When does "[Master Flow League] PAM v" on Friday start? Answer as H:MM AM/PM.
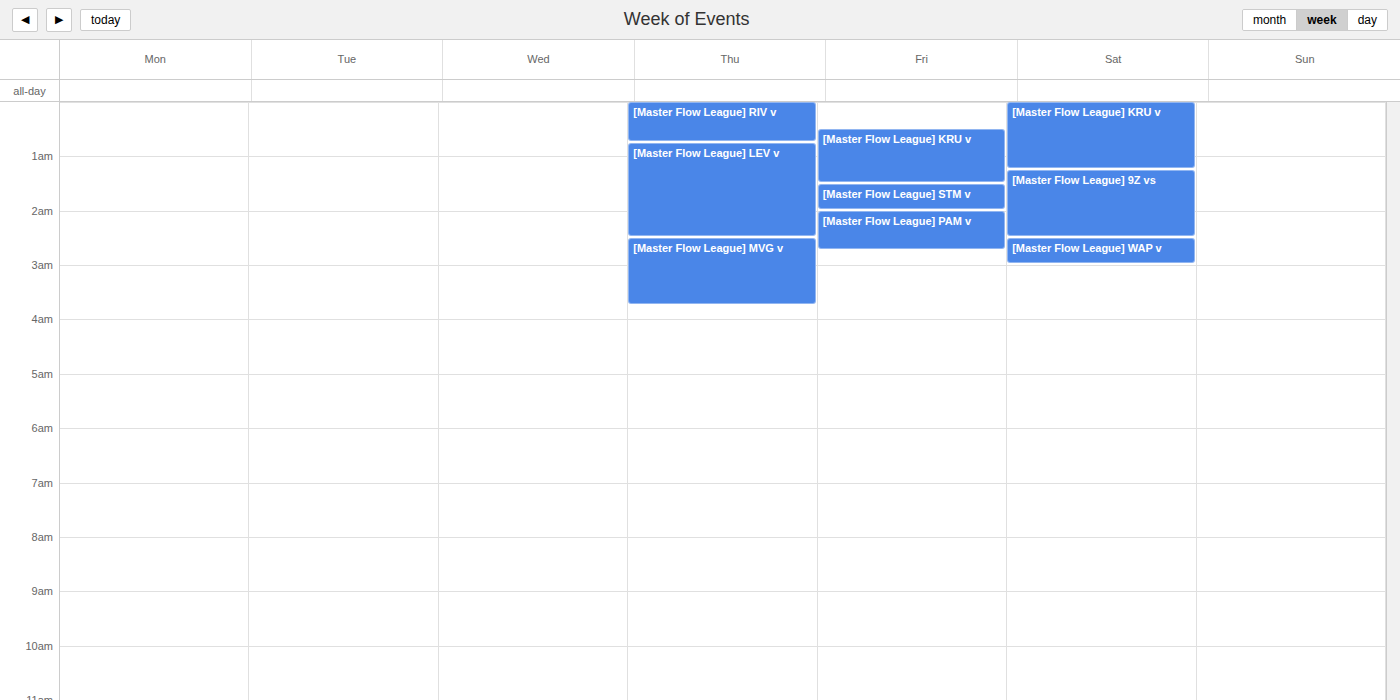
2:00 AM